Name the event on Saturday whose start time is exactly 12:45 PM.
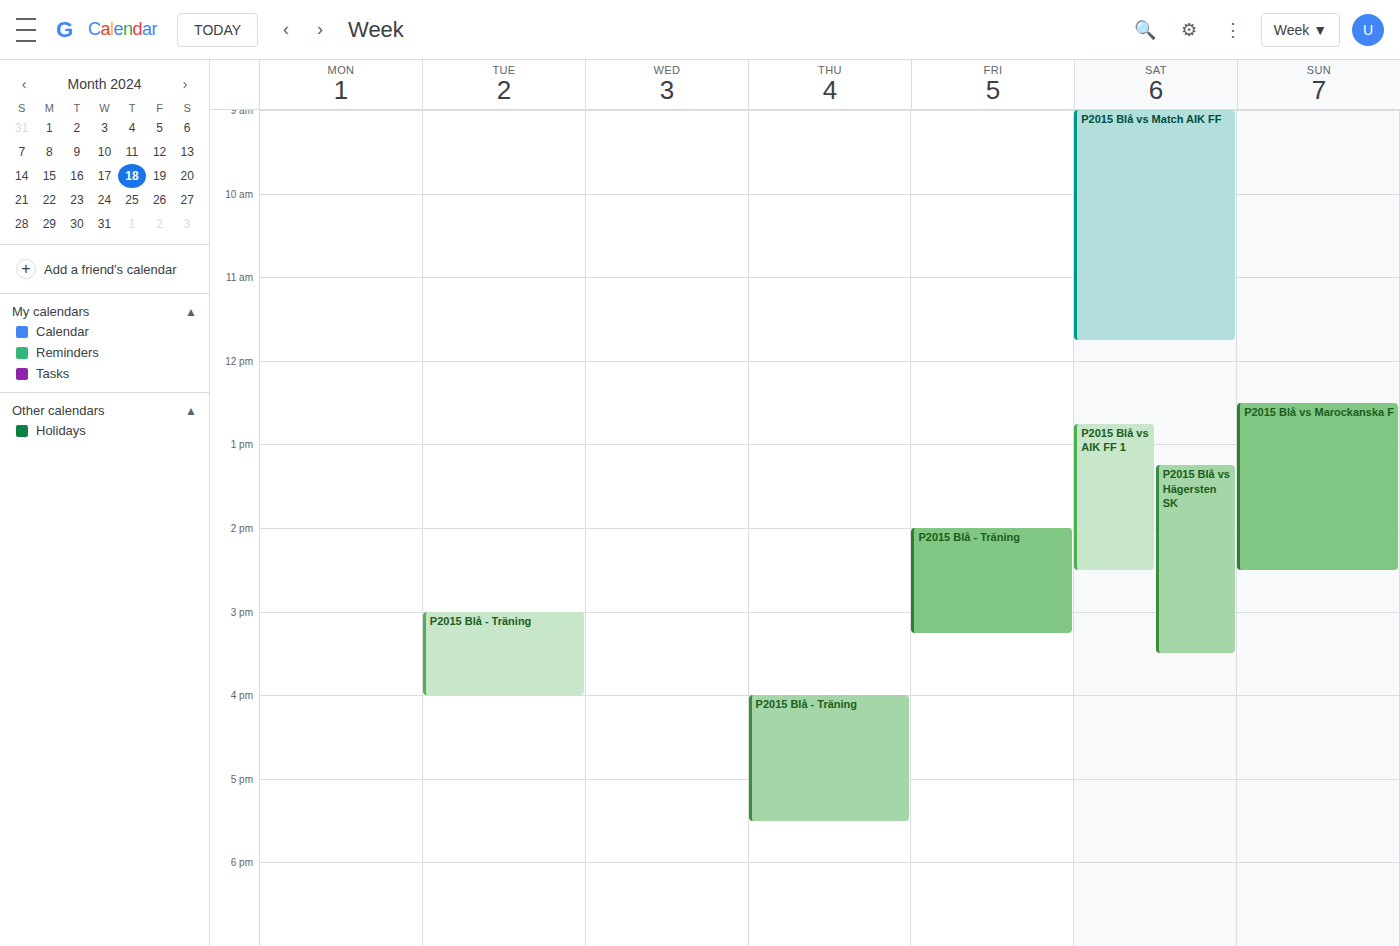
"P2015 Blå vs AIK FF 1"